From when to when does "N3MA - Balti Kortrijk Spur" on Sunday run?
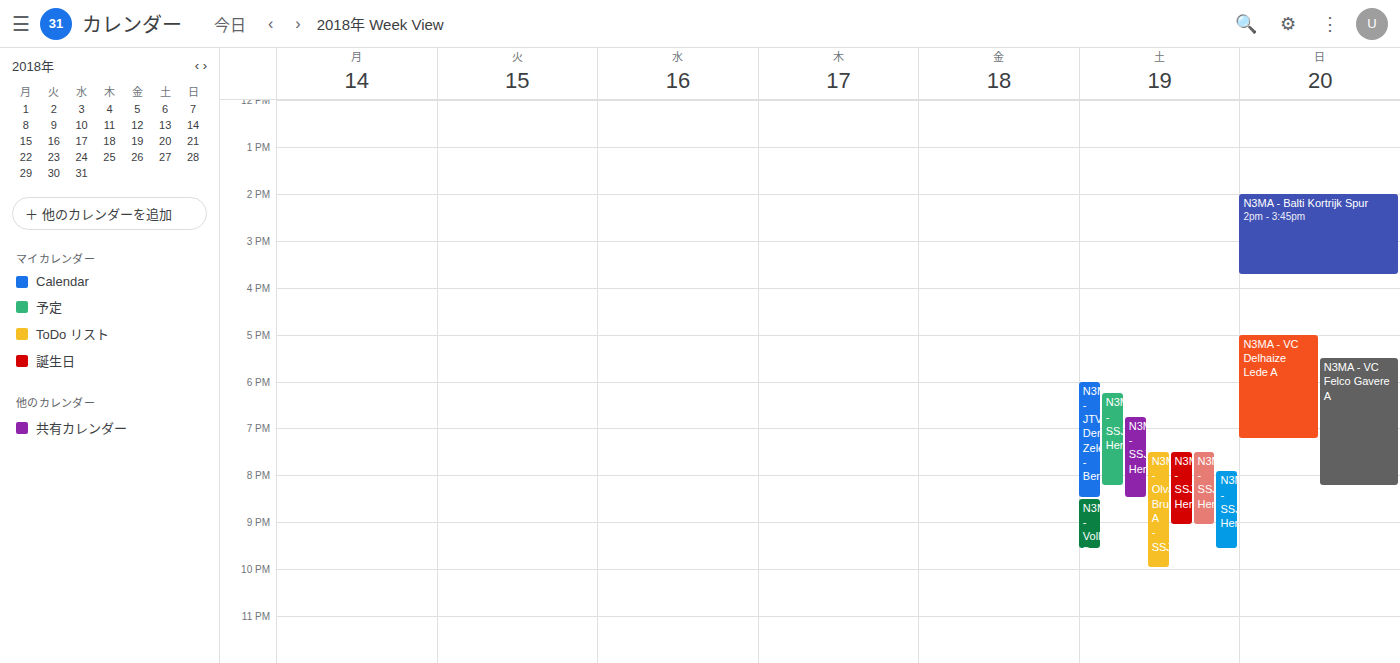
2:00 PM to 3:45 PM